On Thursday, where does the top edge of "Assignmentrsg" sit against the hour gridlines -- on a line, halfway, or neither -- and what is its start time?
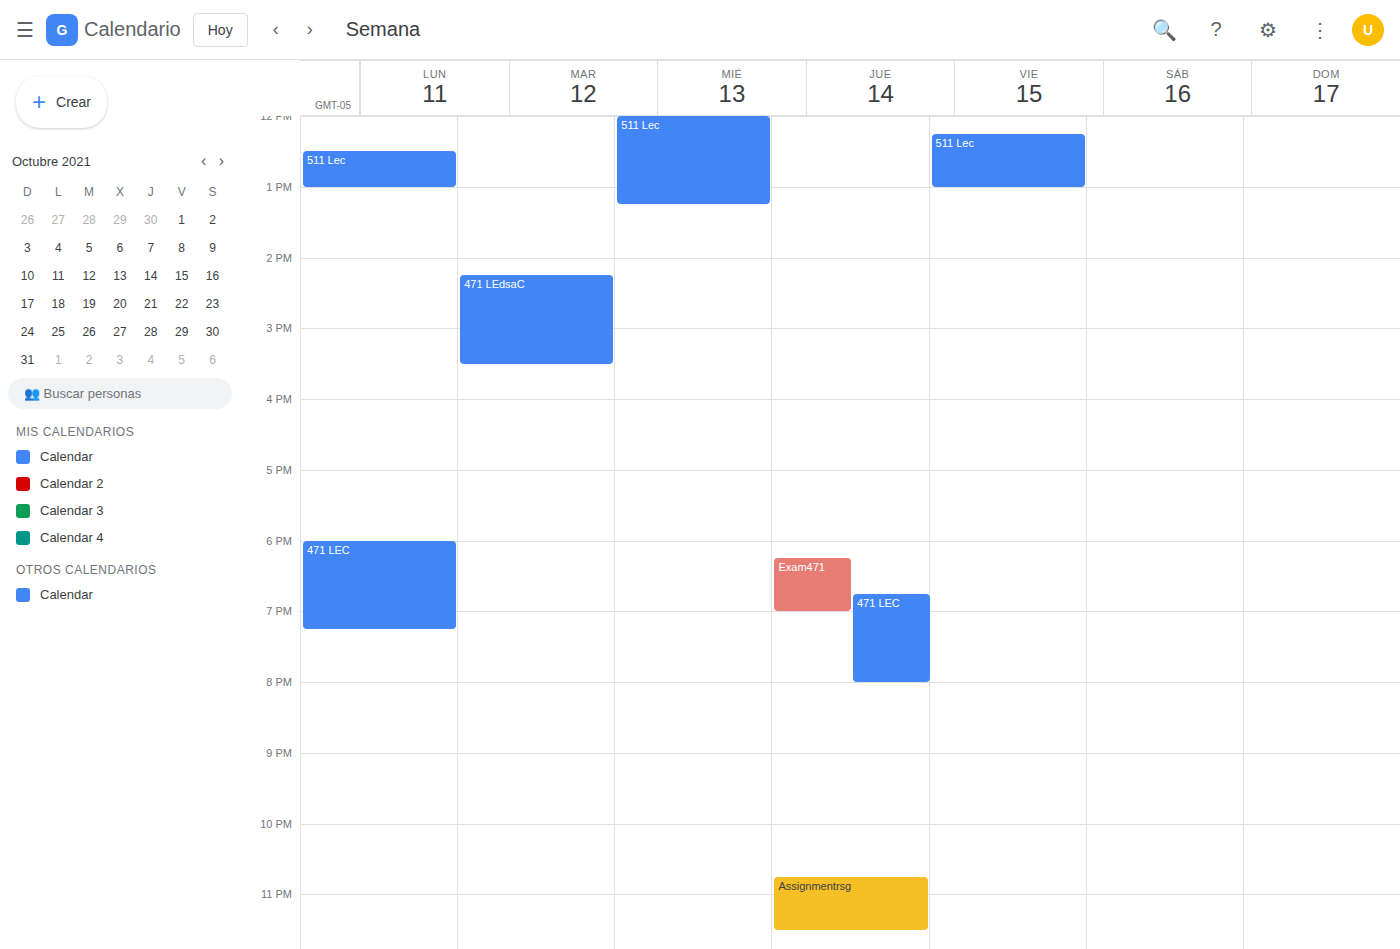
10:45 PM -- neither: three quarters of the way from the 10 PM line to the 11 PM line.